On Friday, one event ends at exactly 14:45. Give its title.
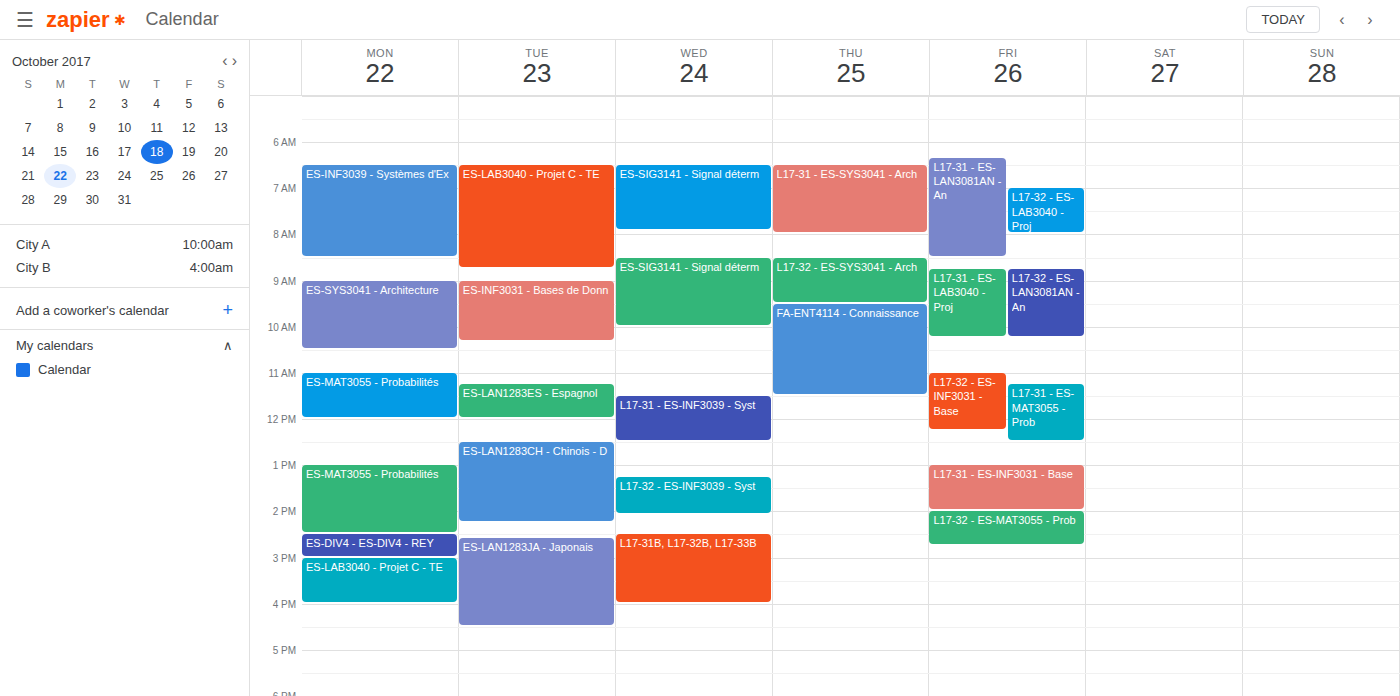
"L17-32 - ES-MAT3055 - Prob"